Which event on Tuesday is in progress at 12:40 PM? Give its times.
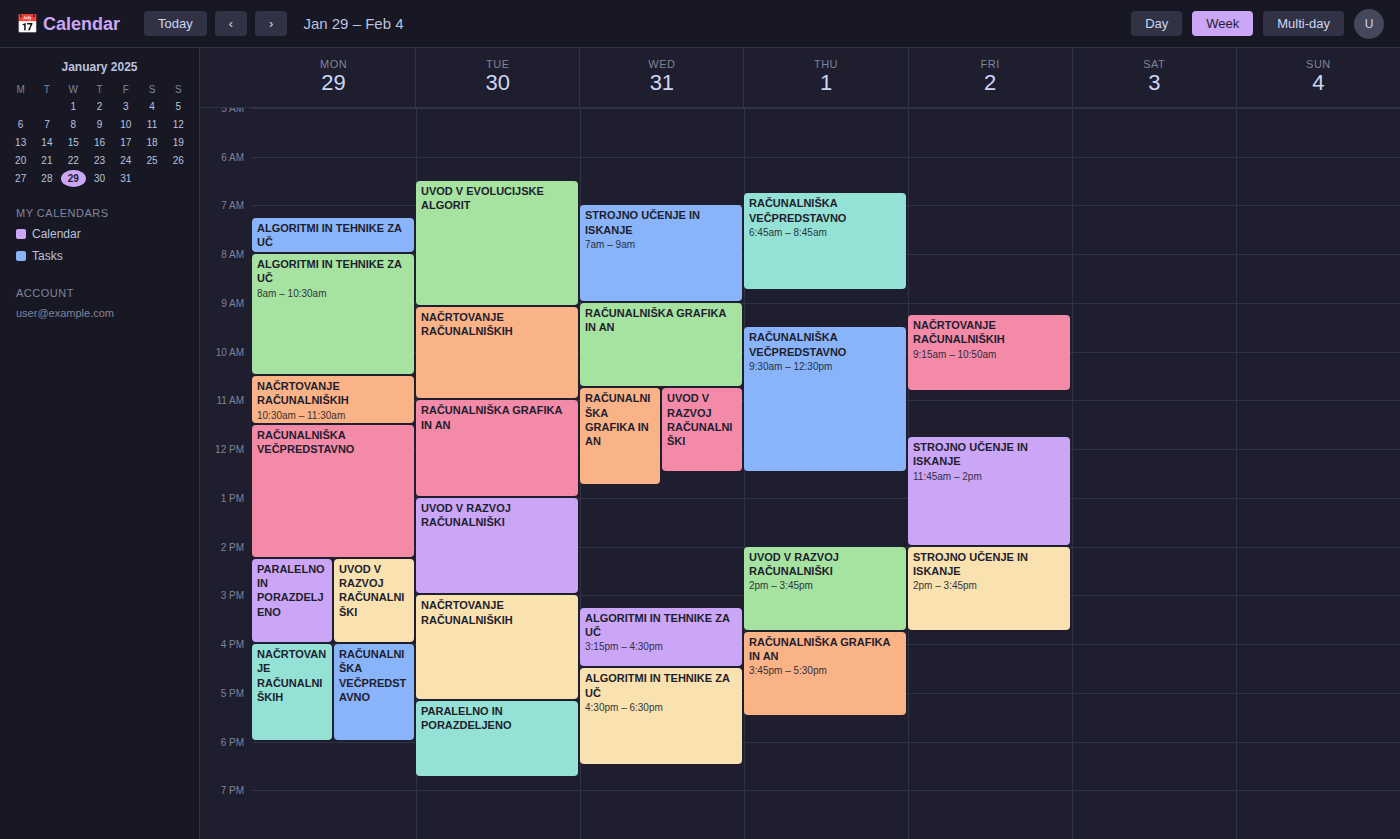
"RAČUNALNIŠKA GRAFIKA IN AN", 11:00 AM to 1:00 PM